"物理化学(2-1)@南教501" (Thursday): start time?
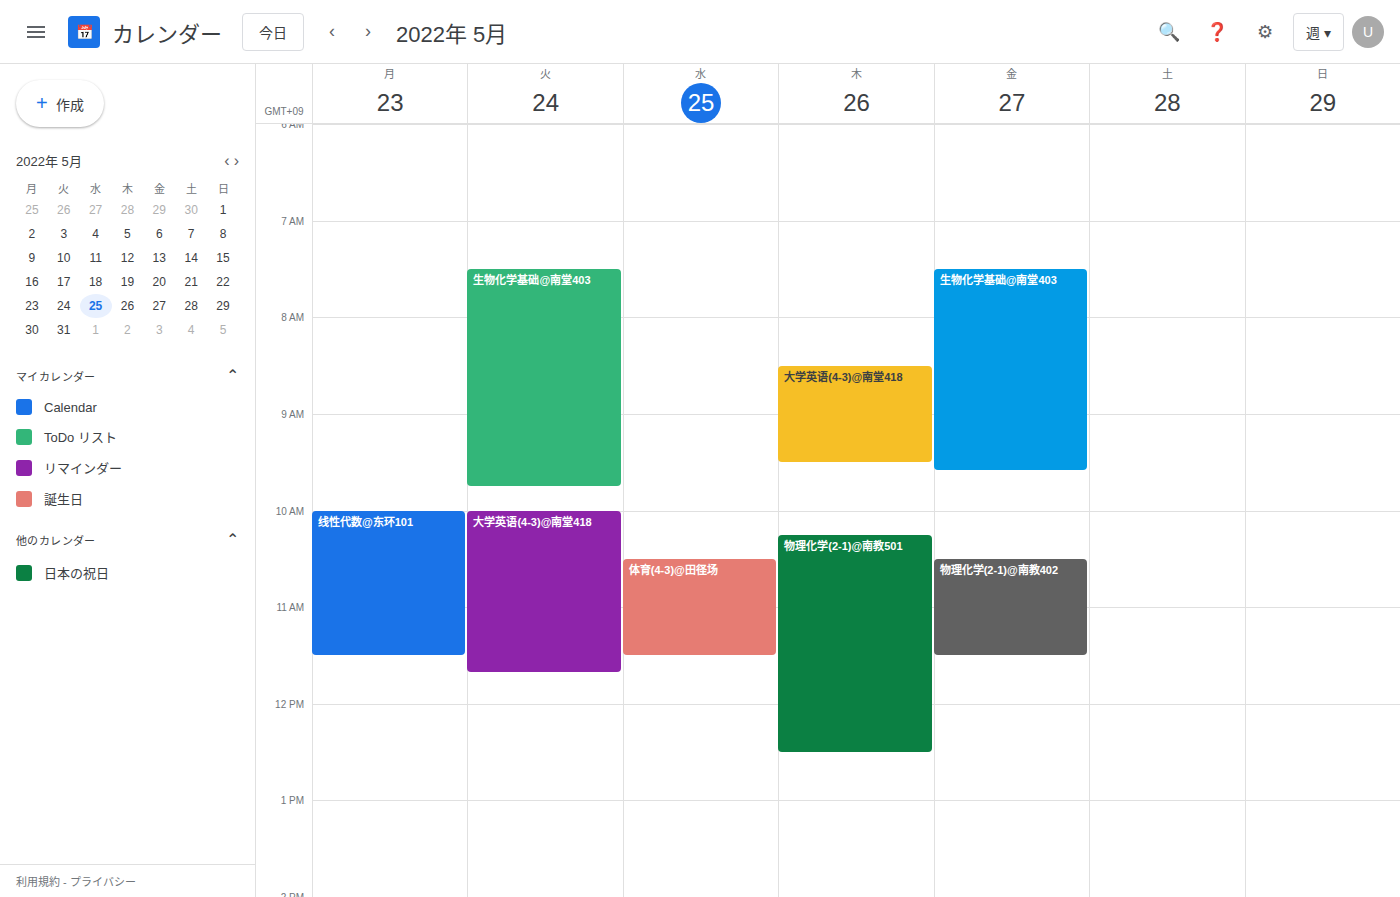
10:15 AM